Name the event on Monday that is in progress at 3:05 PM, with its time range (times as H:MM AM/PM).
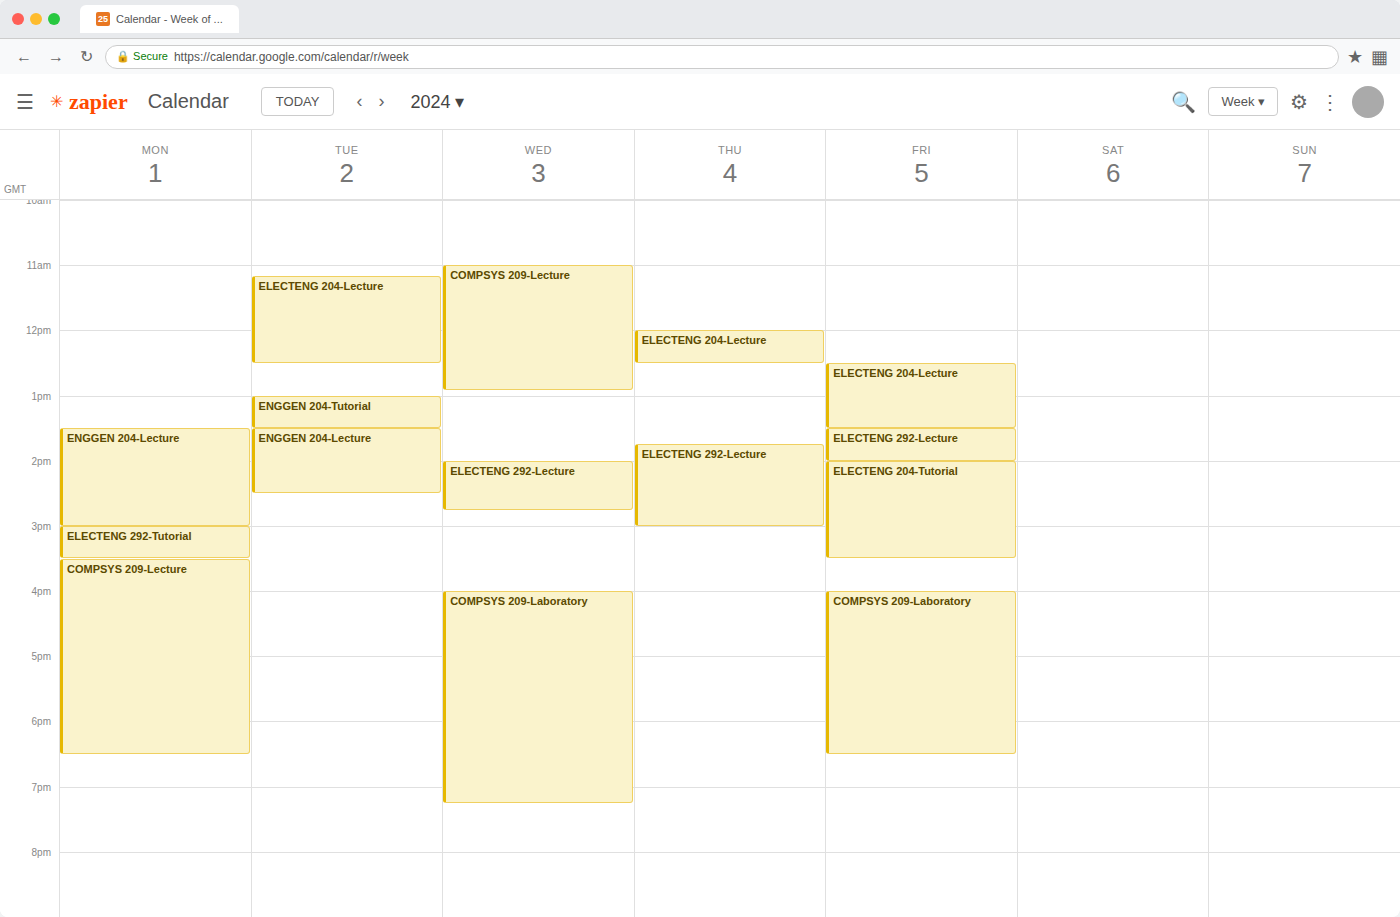
"ELECTENG 292-Tutorial", 3:00 PM to 3:30 PM